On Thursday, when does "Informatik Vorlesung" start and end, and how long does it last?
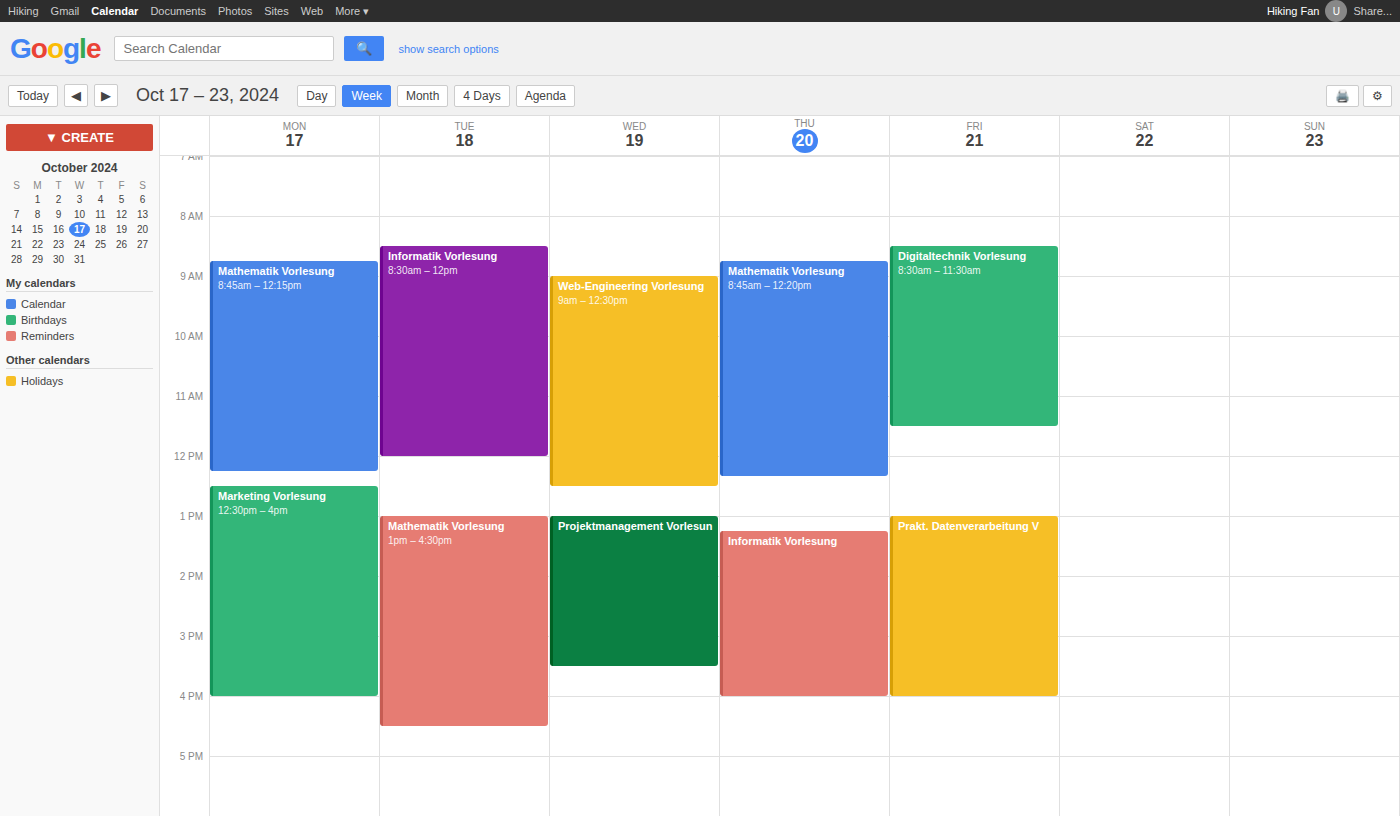
1:15 PM to 4:00 PM, 2 hours 45 minutes